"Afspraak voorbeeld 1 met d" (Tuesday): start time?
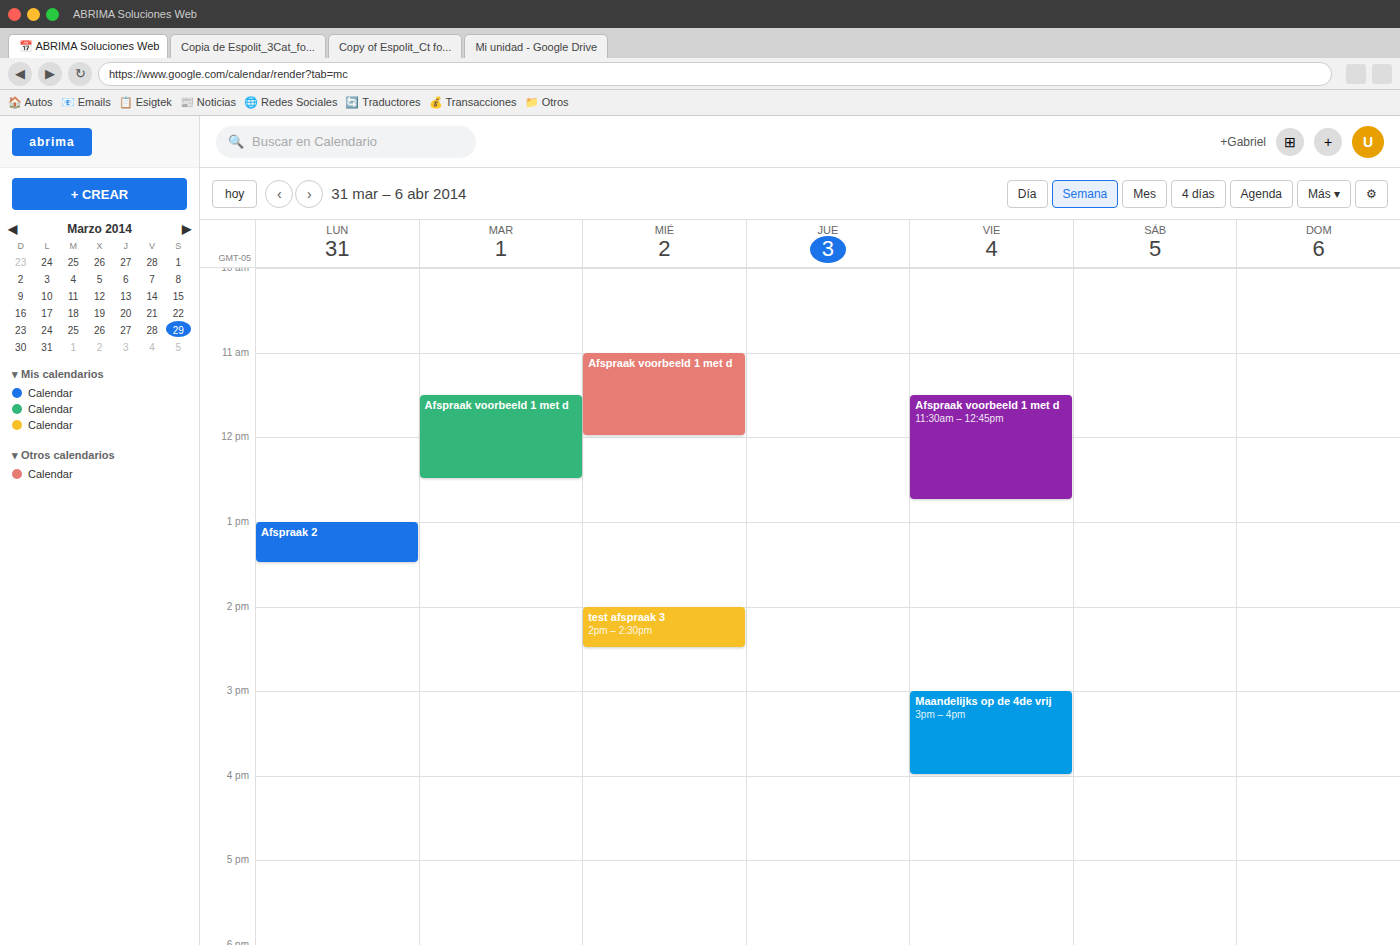
11:30 AM